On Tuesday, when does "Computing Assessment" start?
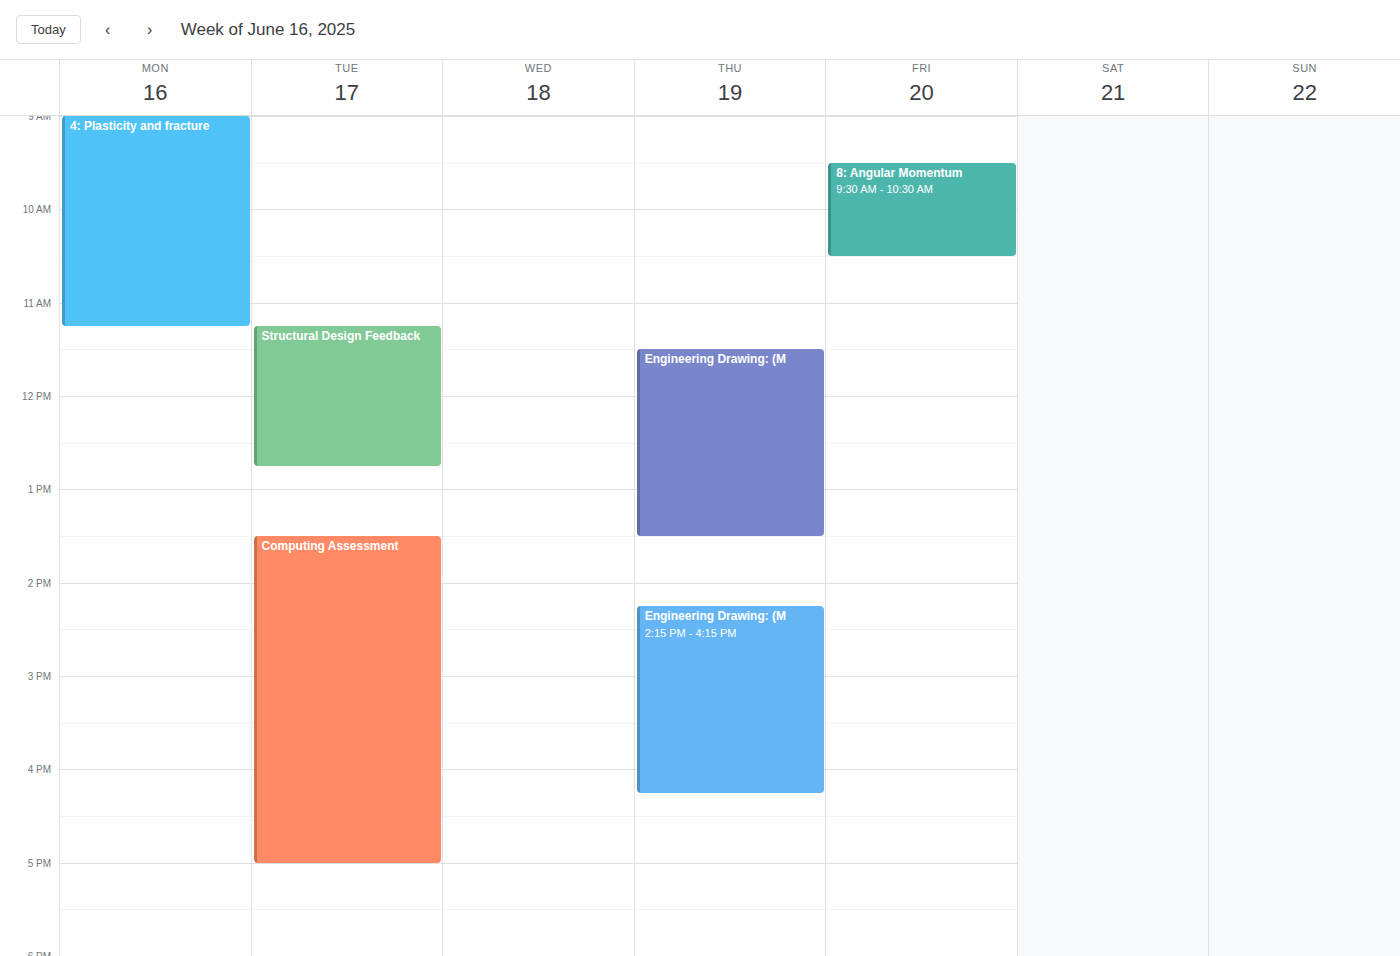
1:30 PM